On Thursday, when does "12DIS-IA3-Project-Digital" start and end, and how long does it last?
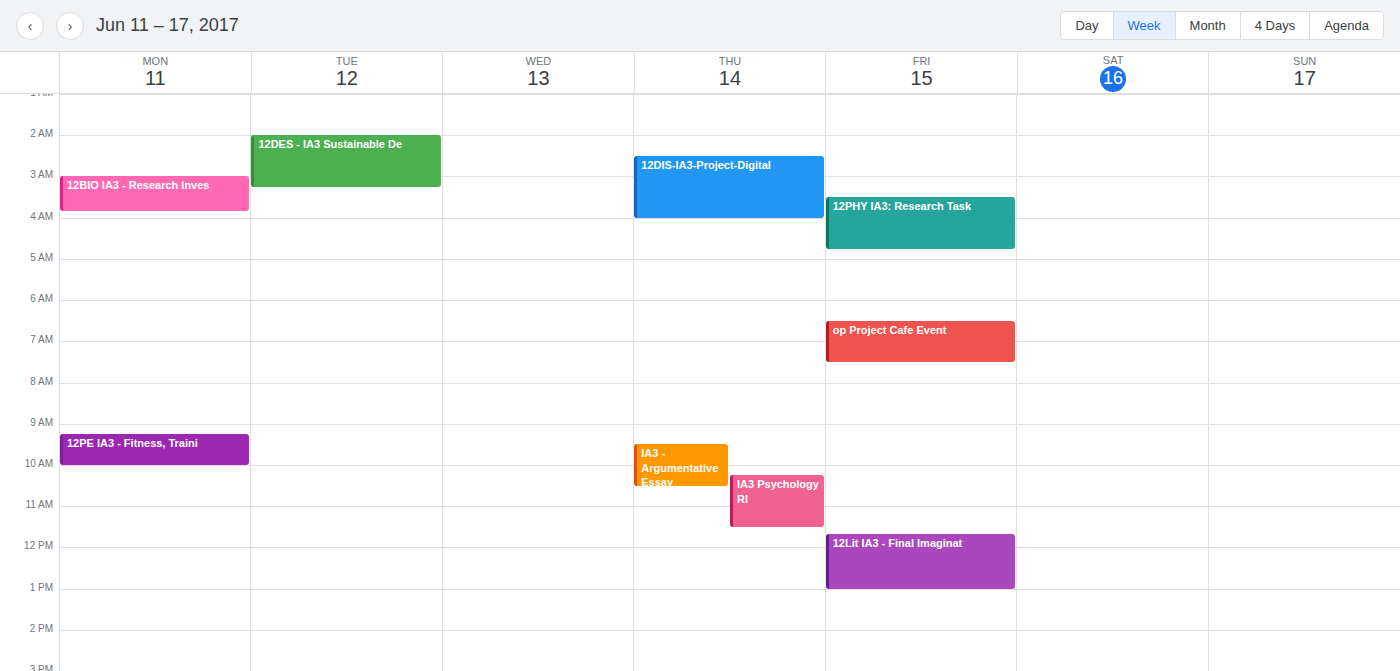
2:30 AM to 4:00 AM, 1 hour 30 minutes